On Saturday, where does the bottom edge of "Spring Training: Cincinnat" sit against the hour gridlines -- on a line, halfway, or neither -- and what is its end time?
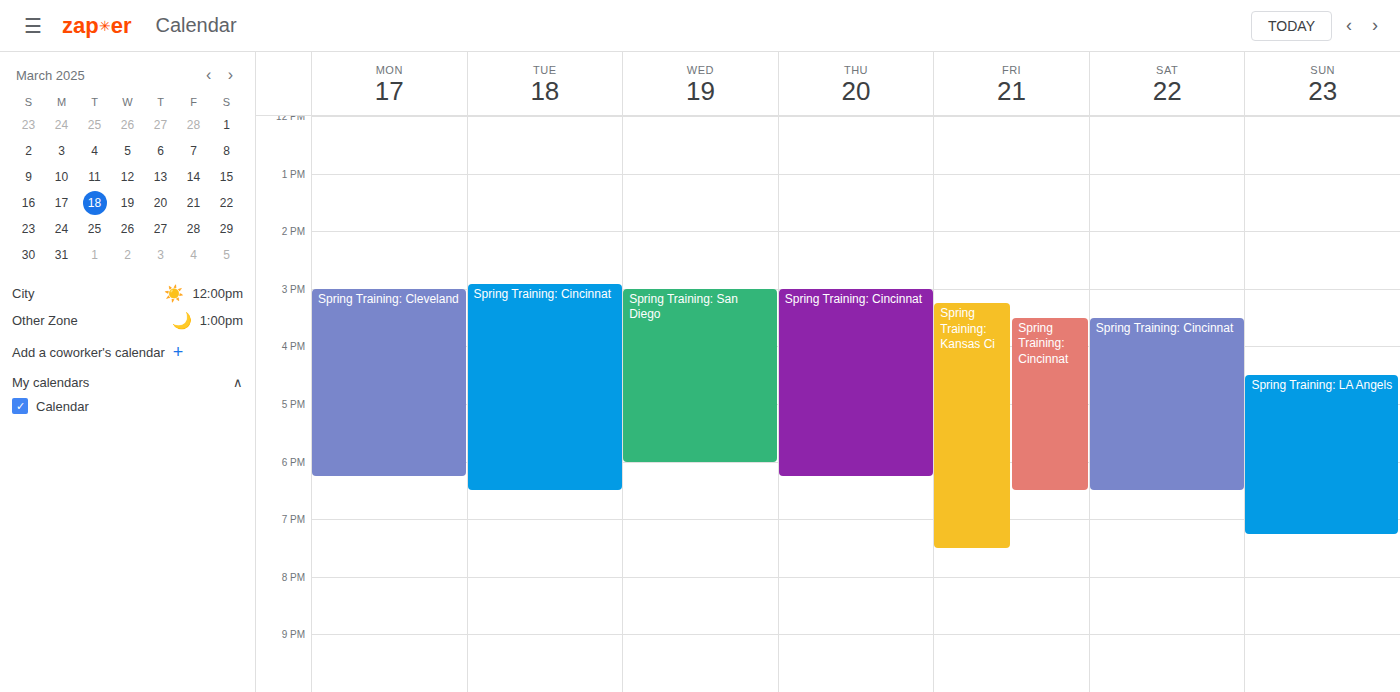
6:30 PM -- halfway between the 6 PM and 7 PM lines.